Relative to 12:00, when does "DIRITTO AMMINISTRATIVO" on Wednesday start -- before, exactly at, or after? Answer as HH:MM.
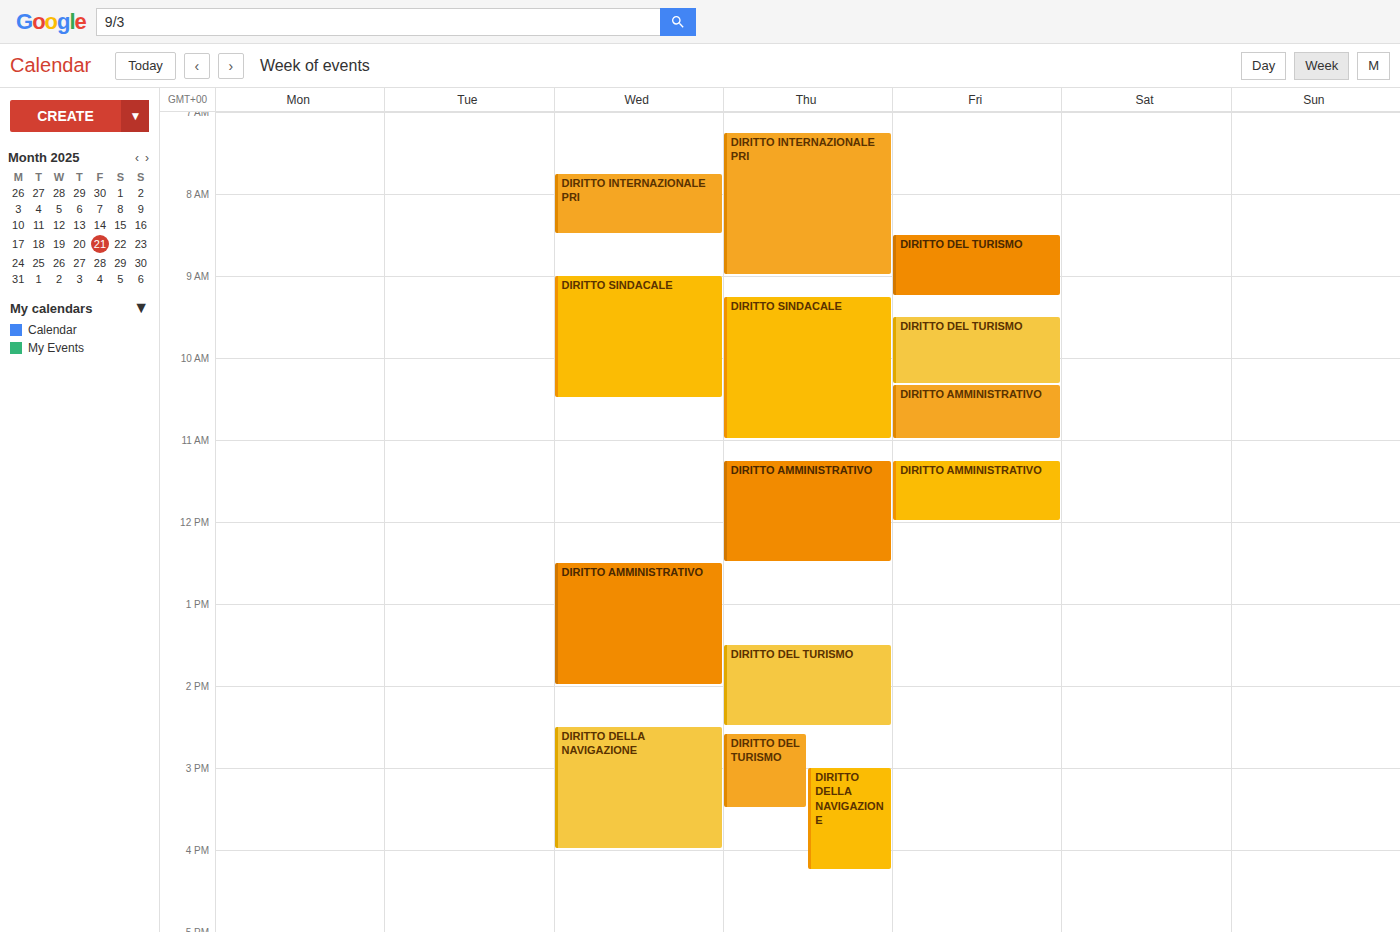
12:30 -- after 12:00, 30 minutes below the 12:00 line.